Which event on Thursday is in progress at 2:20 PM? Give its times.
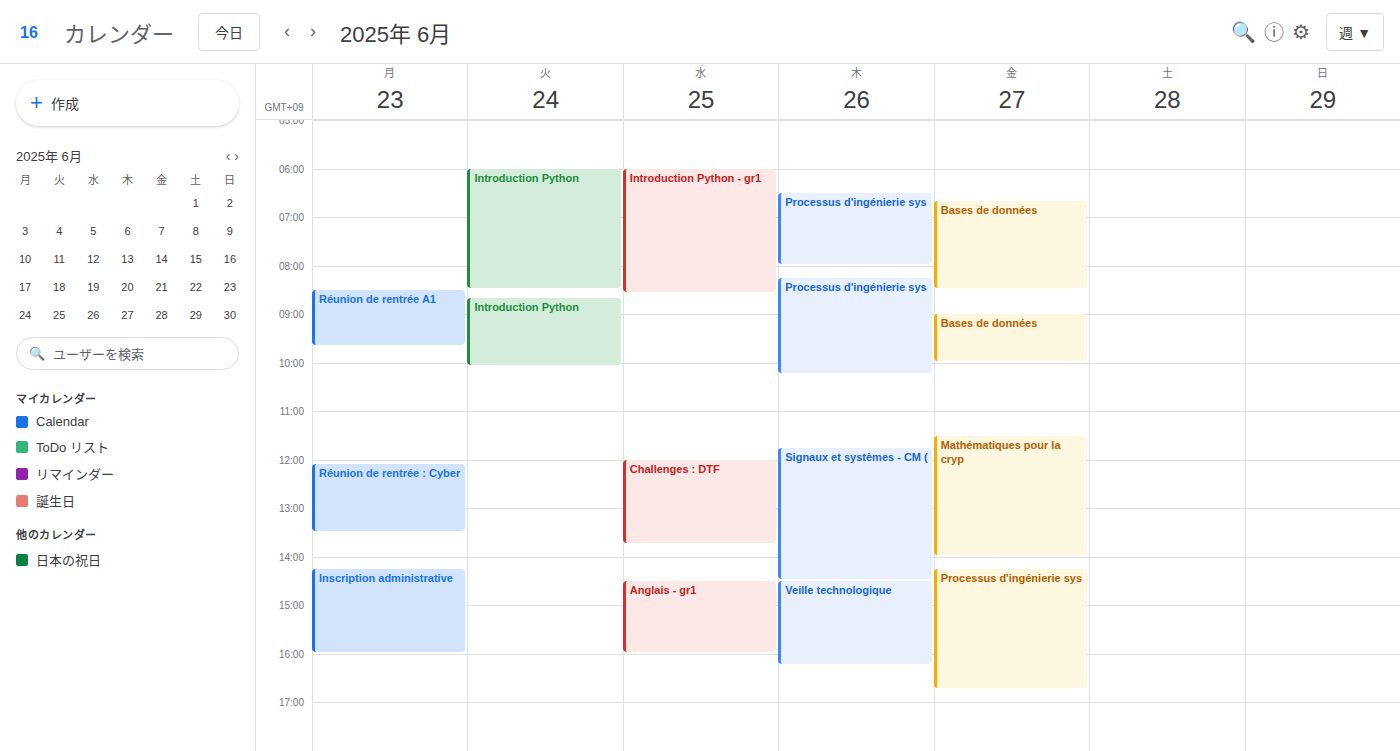
"Signaux et systèmes - CM (", 11:45 AM to 2:30 PM